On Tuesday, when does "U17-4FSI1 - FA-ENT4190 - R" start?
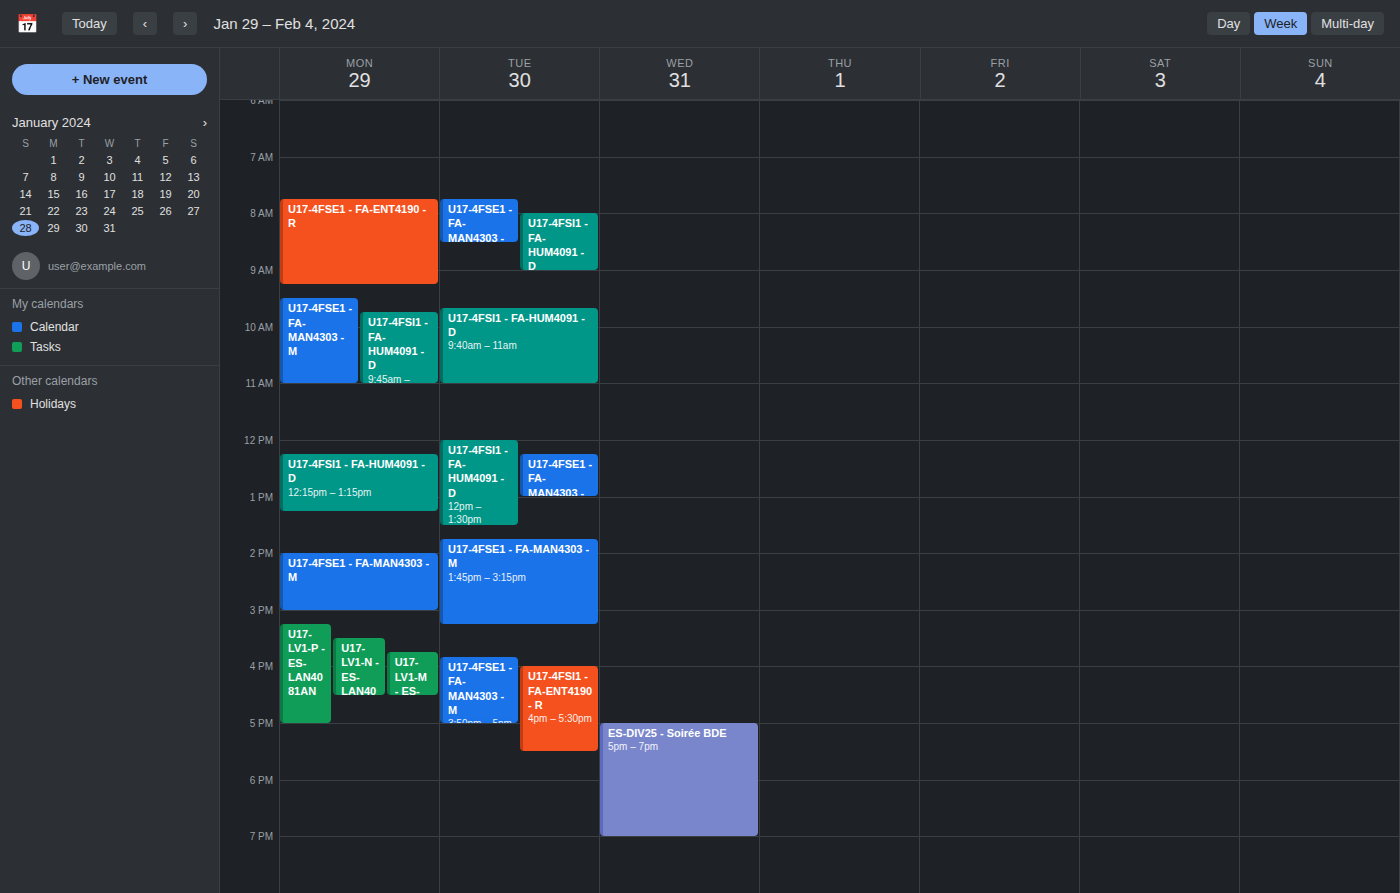
16:00